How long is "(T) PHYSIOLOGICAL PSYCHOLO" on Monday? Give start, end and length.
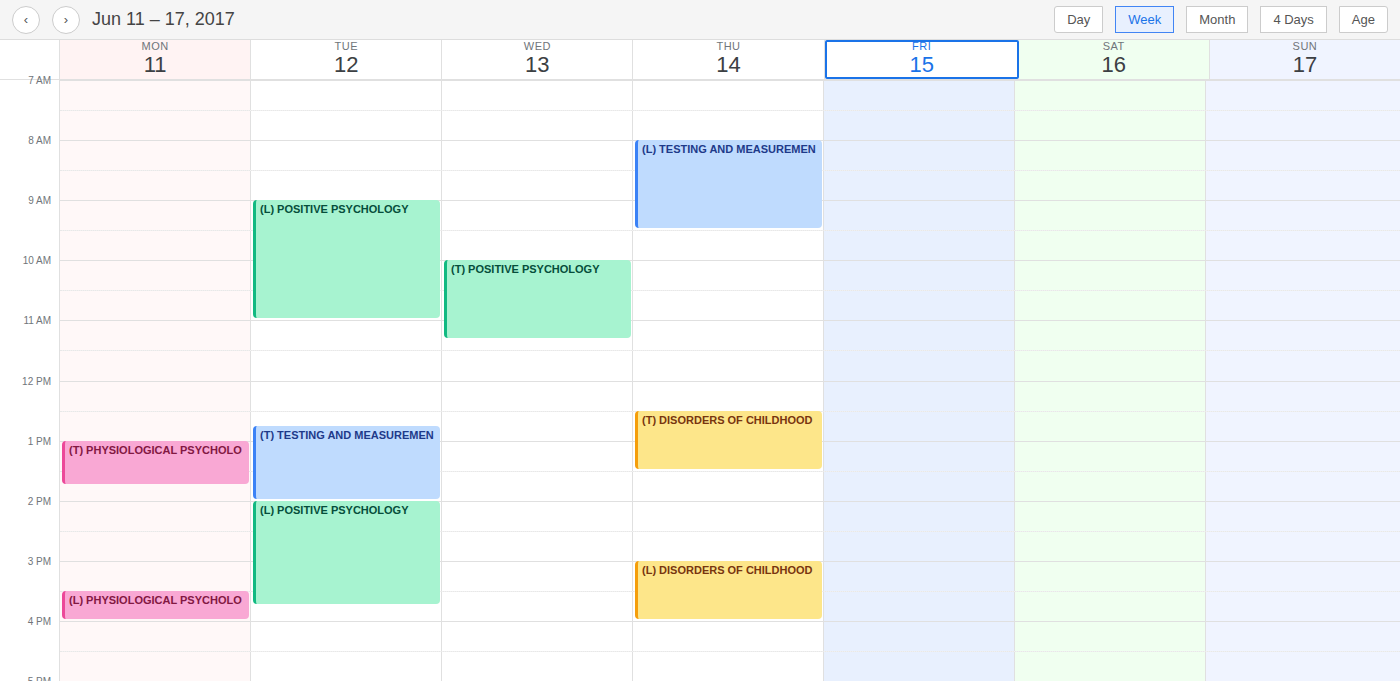
1:00 PM to 1:45 PM, 45 minutes